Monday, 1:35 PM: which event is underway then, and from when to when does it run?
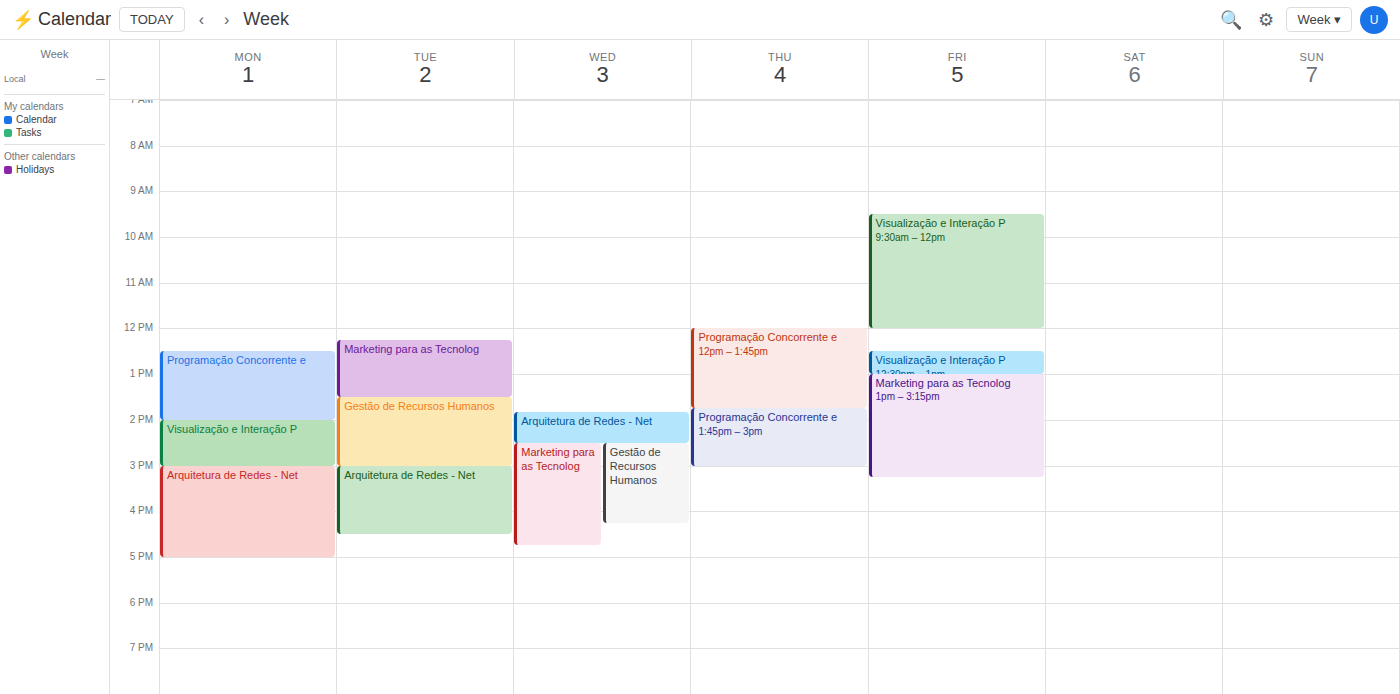
"Programação Concorrente e", 12:30 PM to 2:00 PM